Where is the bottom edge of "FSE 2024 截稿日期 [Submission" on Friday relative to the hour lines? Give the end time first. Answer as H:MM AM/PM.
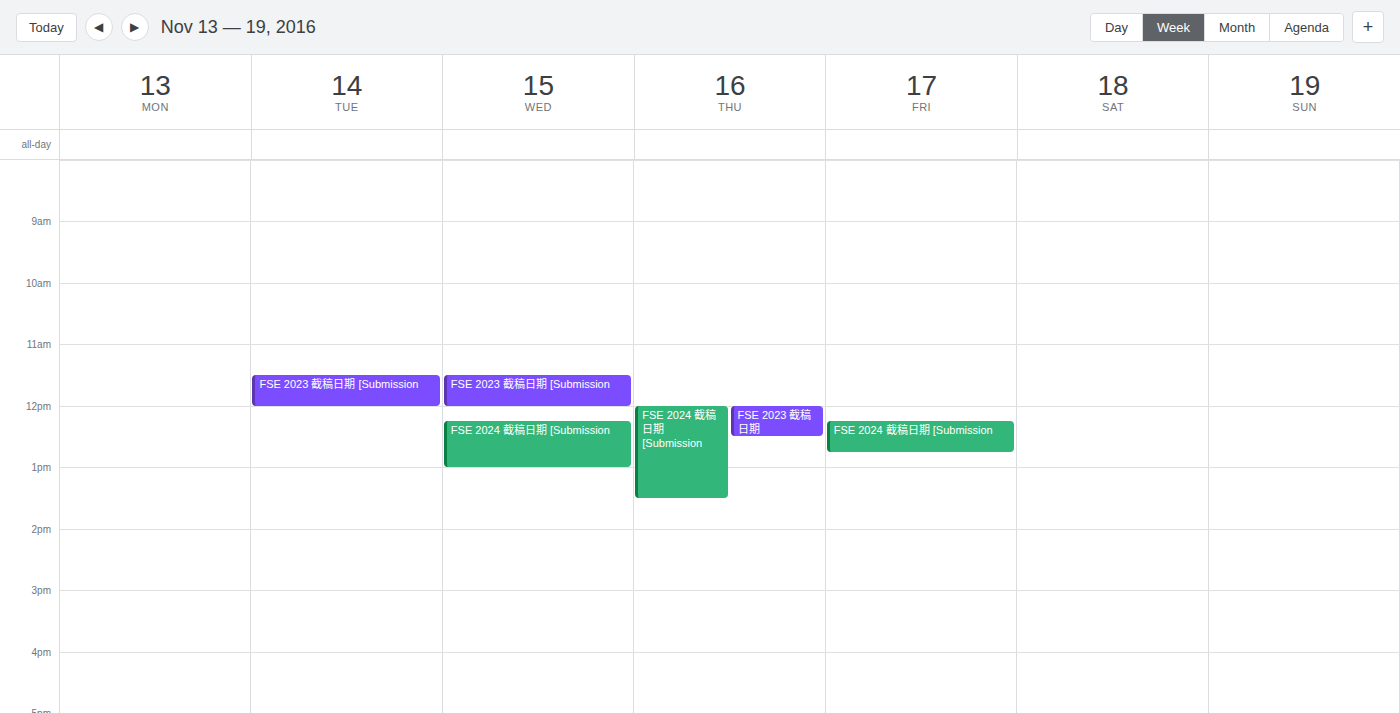
12:45 PM -- neither: three quarters of the way from the 12 PM line to the 1 PM line.